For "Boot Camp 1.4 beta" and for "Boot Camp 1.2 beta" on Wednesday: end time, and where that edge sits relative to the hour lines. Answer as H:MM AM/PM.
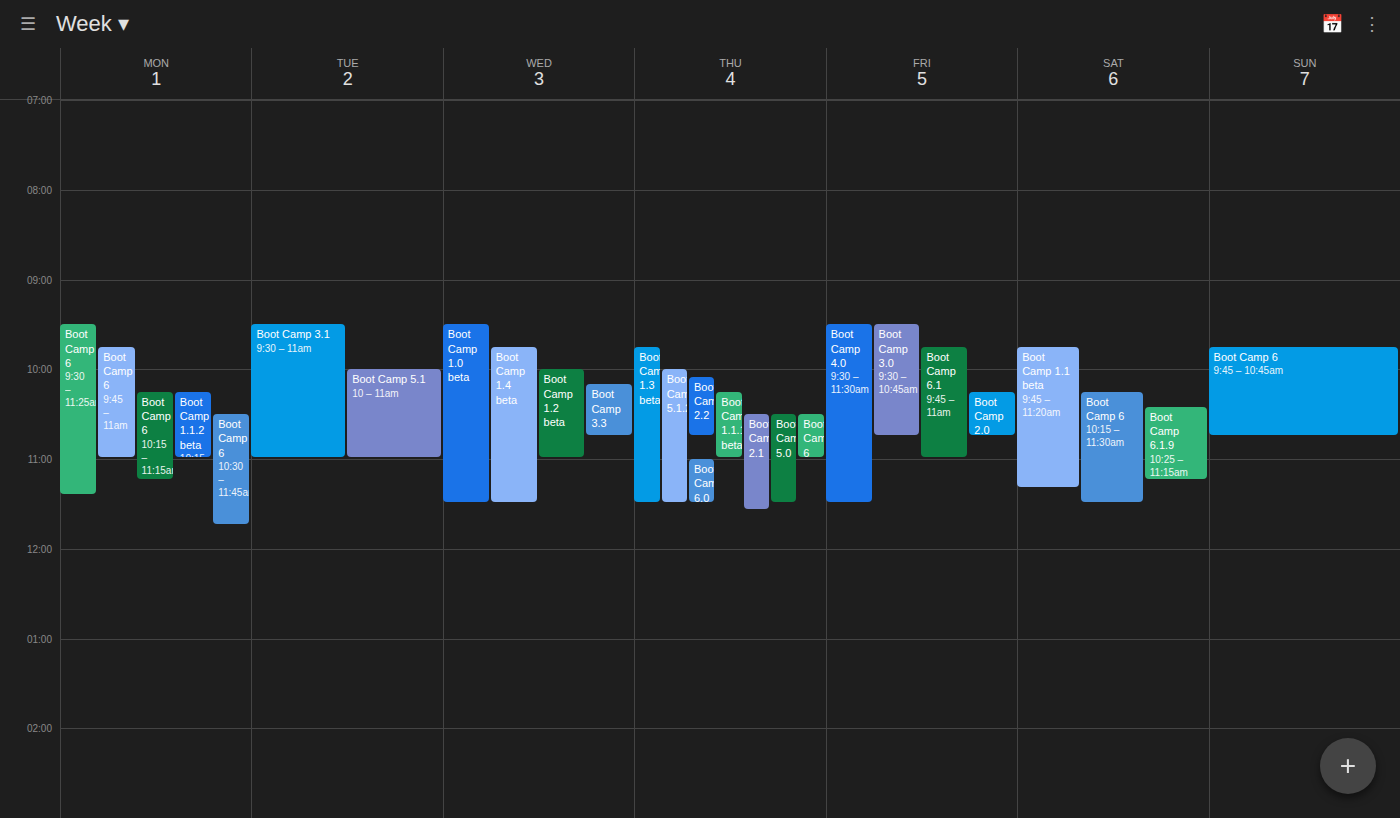
"Boot Camp 1.4 beta": 11:30 AM, halfway between the 11 AM and 12 PM lines. "Boot Camp 1.2 beta": 11:00 AM, exactly on the 11 AM line.